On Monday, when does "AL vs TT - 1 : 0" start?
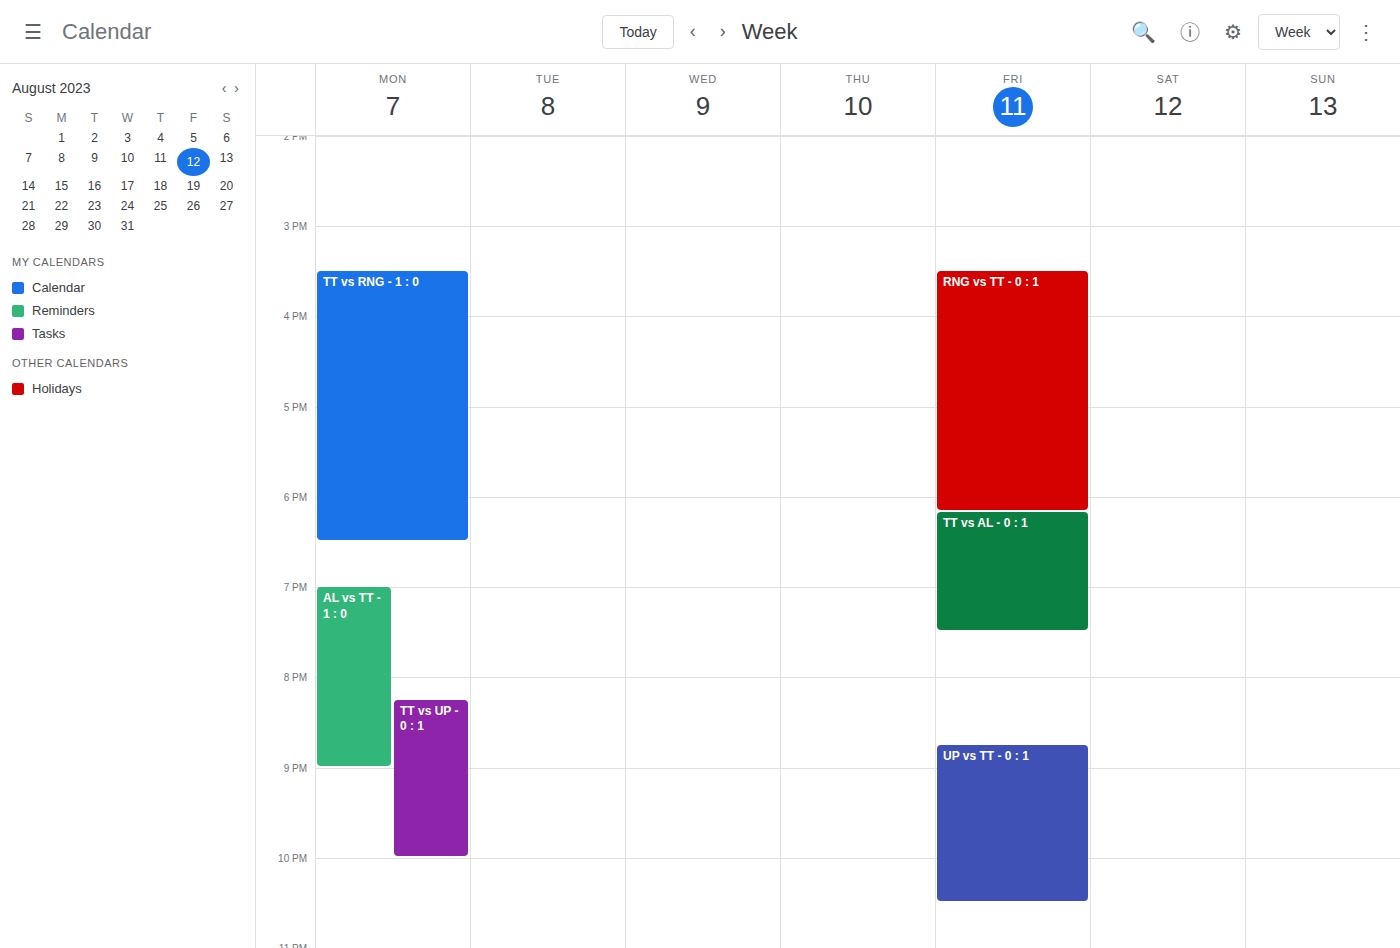
19:00